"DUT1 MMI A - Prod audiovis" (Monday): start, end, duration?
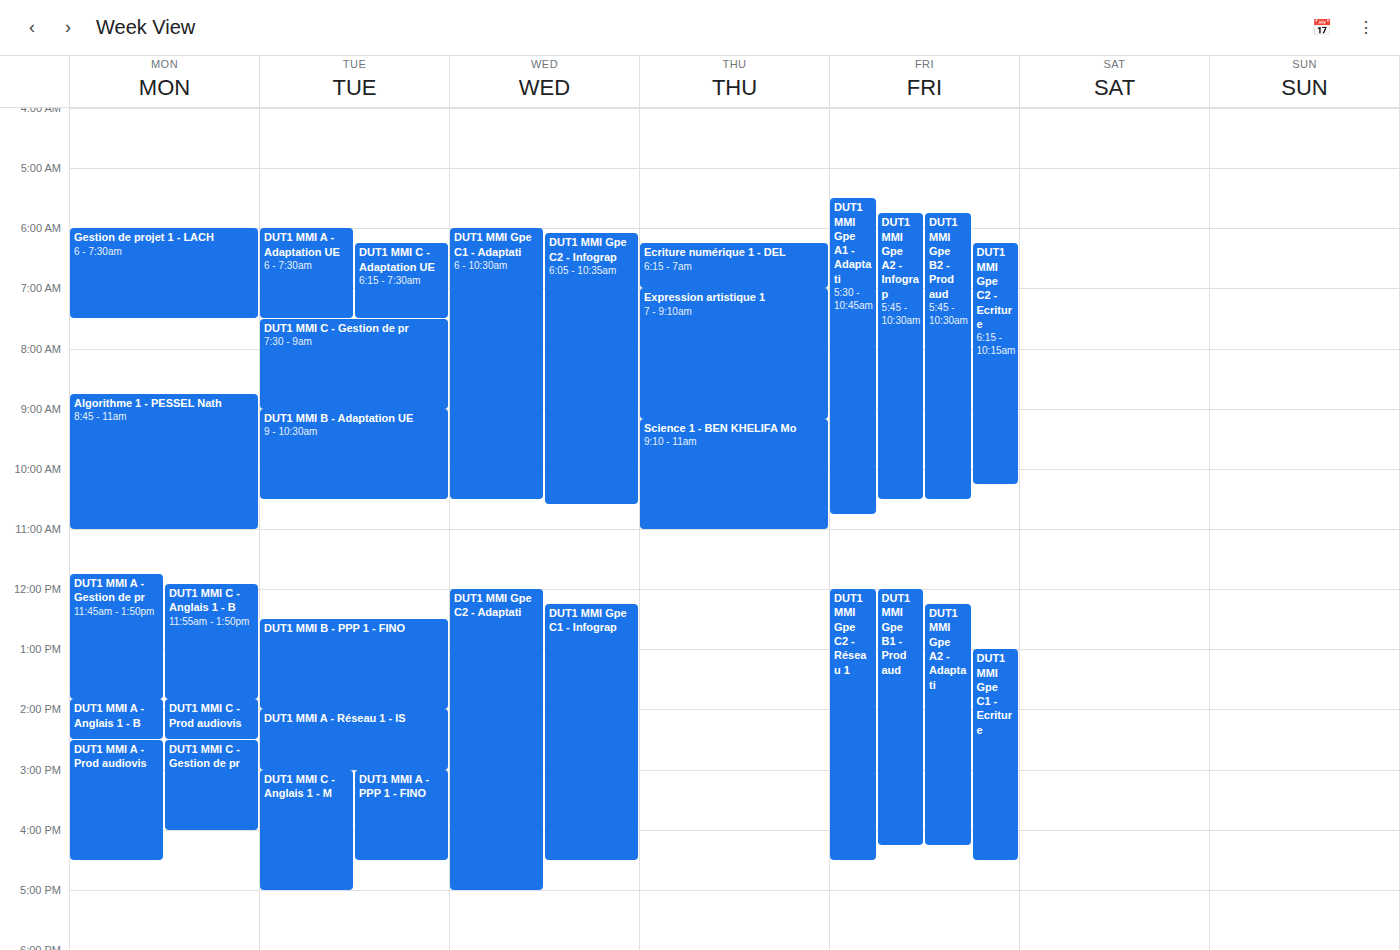
2:30 PM to 4:30 PM, 2 hours